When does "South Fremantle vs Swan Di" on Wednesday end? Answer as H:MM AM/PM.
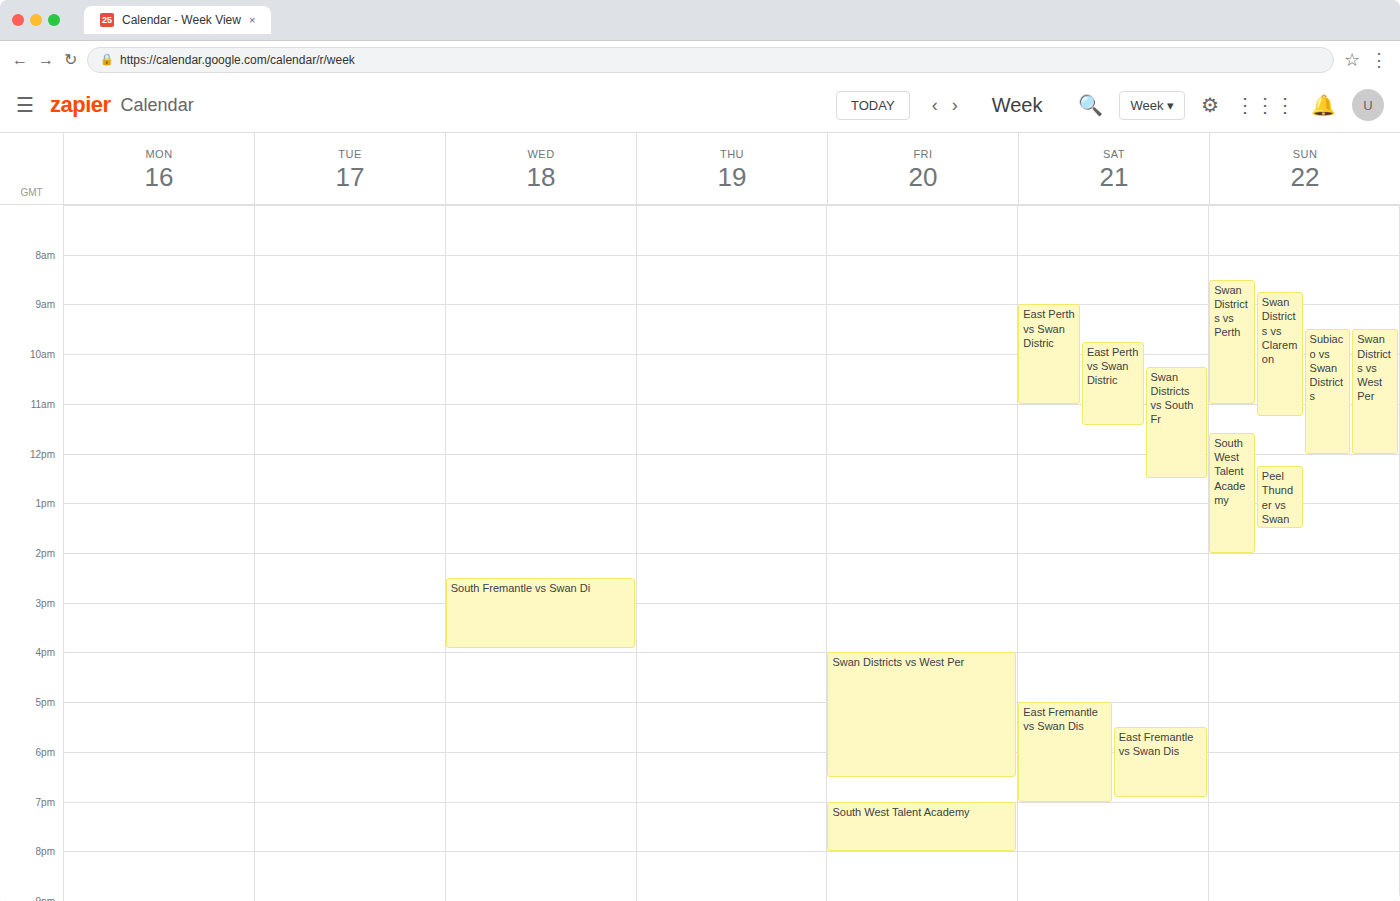
3:55 PM